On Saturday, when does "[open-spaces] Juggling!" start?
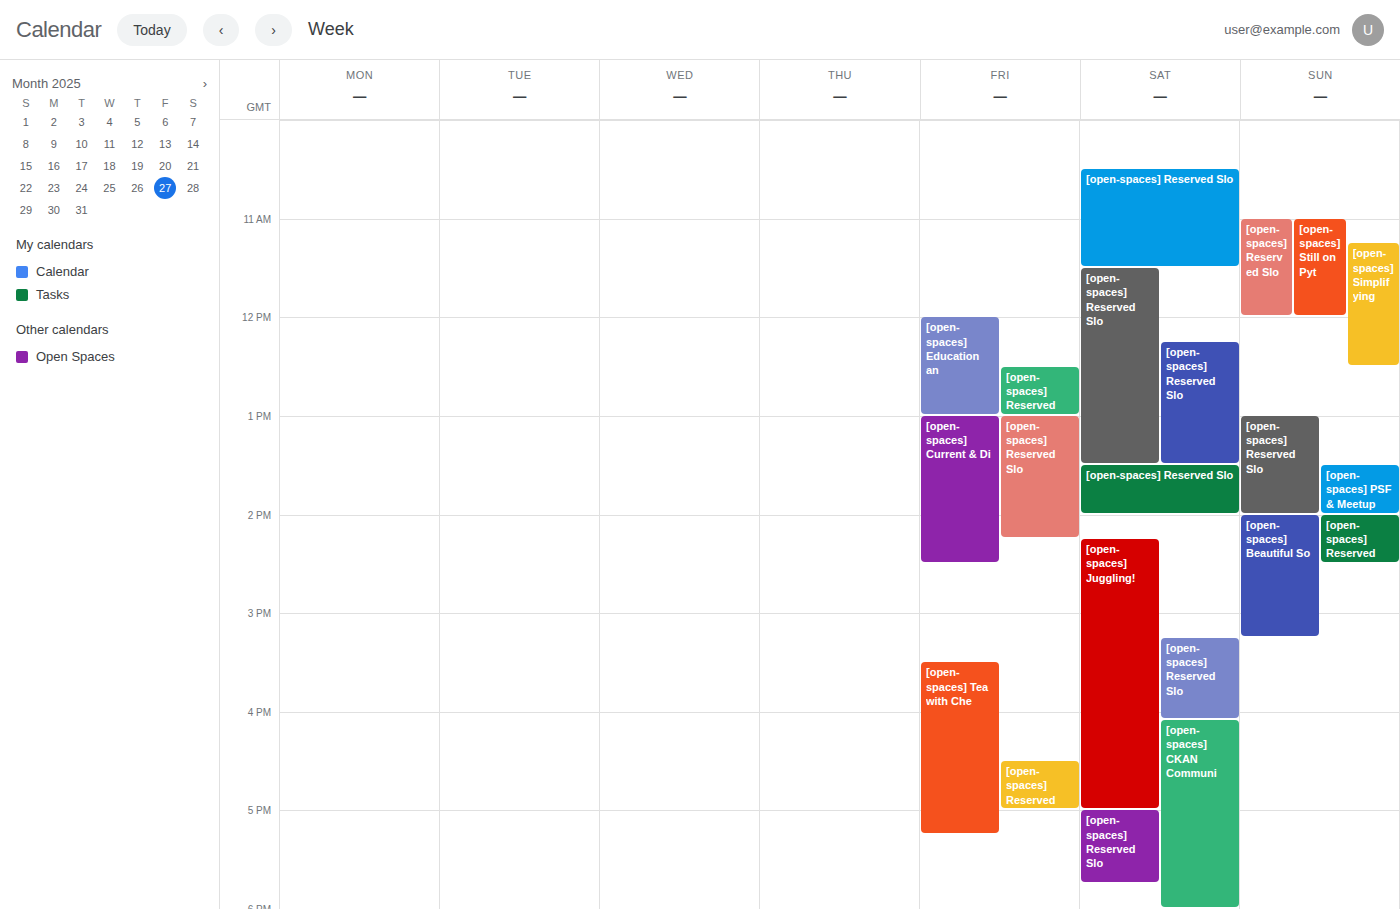
2:15 PM